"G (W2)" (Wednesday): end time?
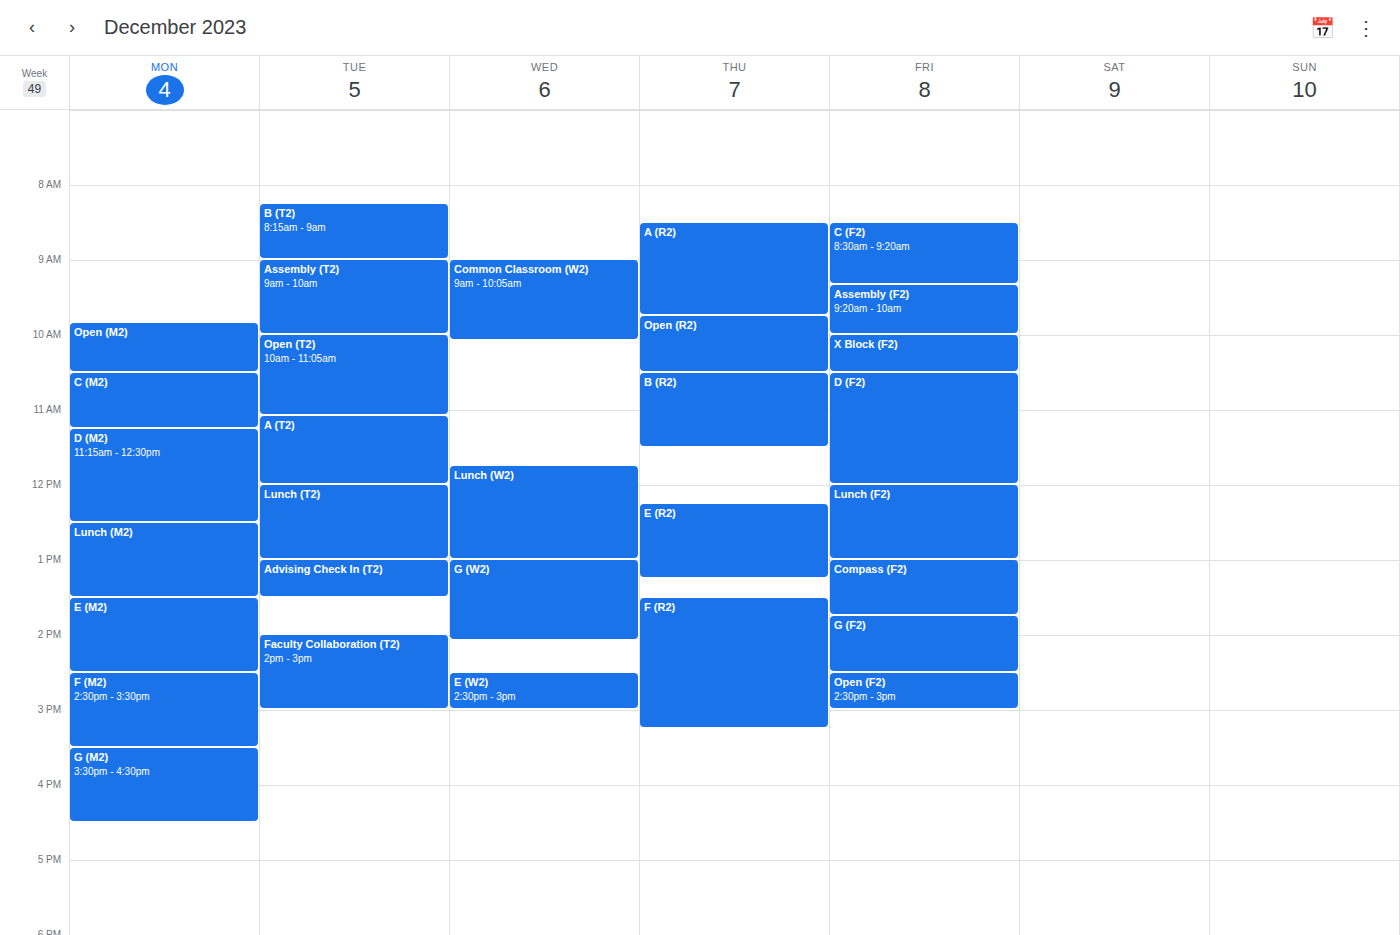
14:05